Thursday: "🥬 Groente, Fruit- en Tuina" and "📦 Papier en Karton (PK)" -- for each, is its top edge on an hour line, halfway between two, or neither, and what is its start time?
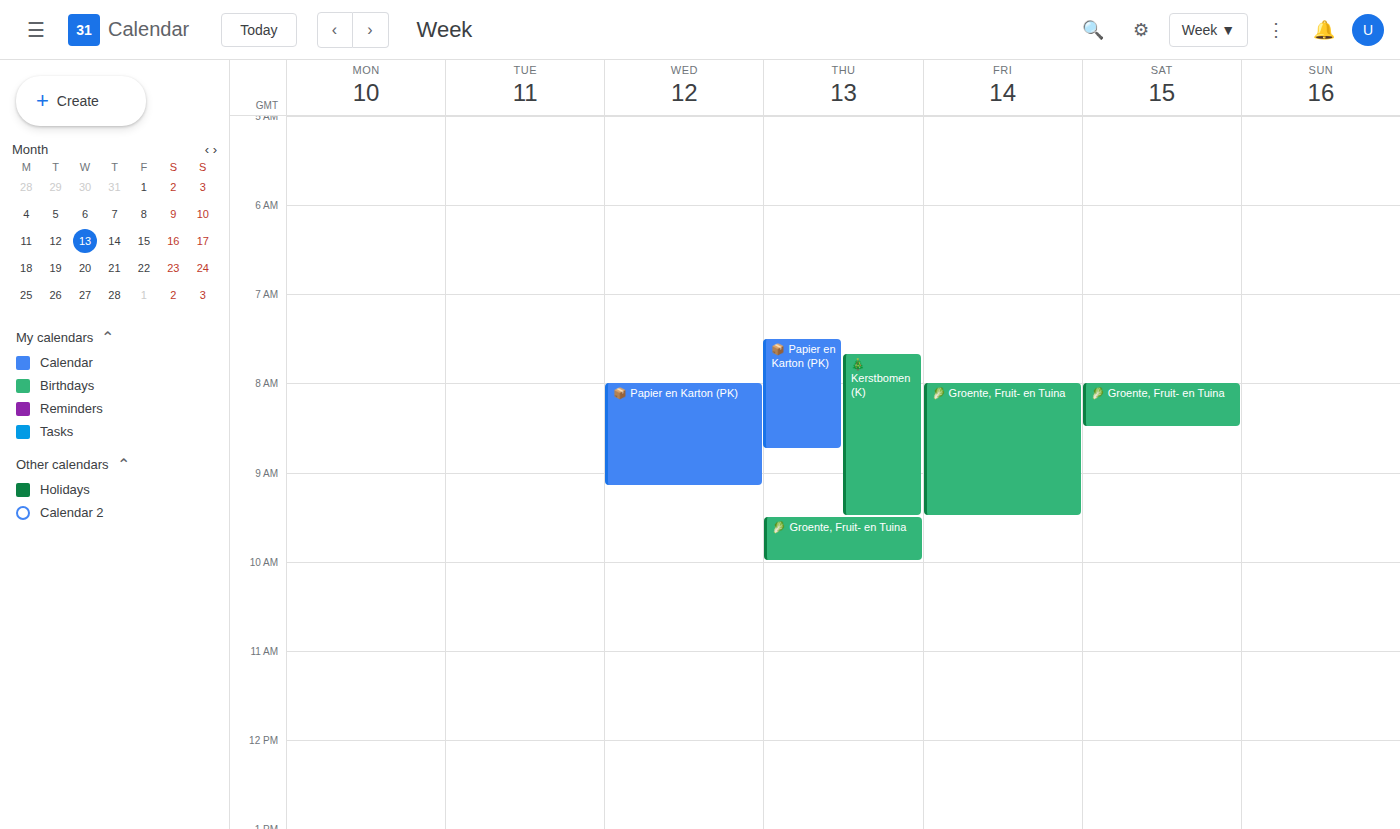
"🥬 Groente, Fruit- en Tuina": 9:30 AM, halfway between the 9 AM and 10 AM lines. "📦 Papier en Karton (PK)": 7:30 AM, halfway between the 7 AM and 8 AM lines.